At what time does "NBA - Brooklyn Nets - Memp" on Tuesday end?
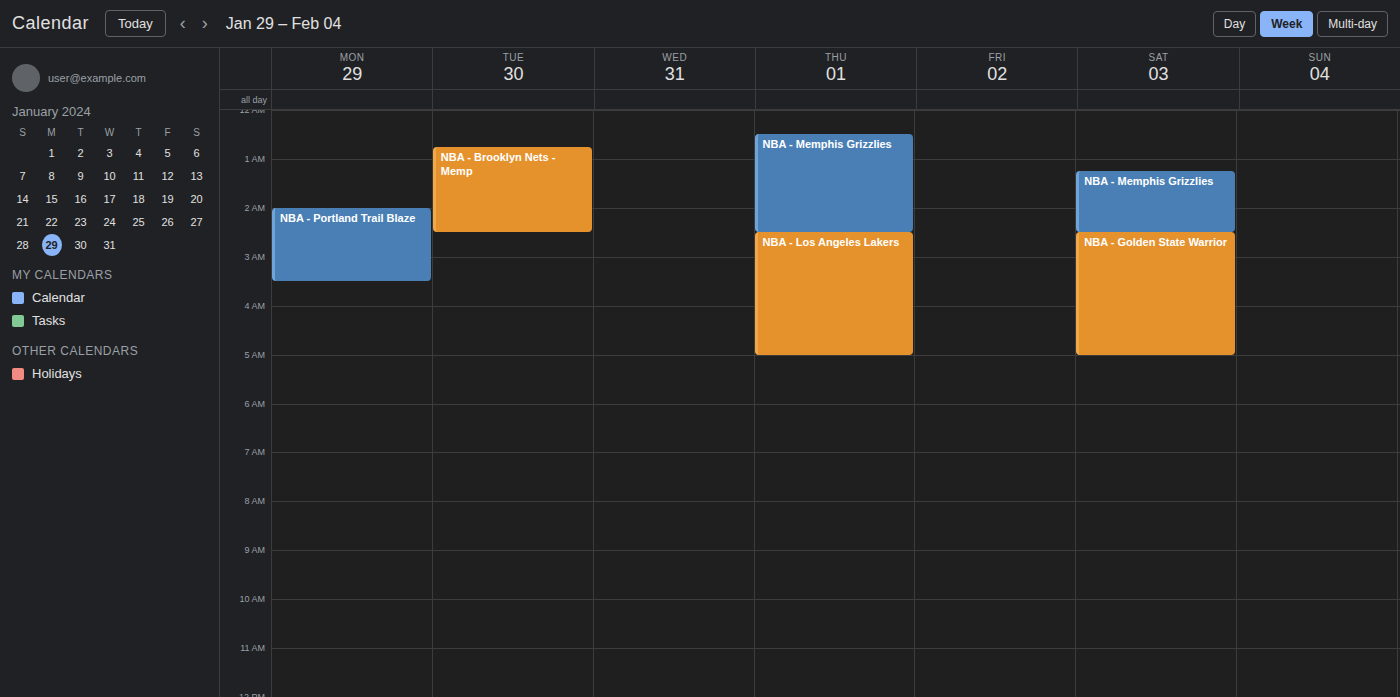
2:30 AM